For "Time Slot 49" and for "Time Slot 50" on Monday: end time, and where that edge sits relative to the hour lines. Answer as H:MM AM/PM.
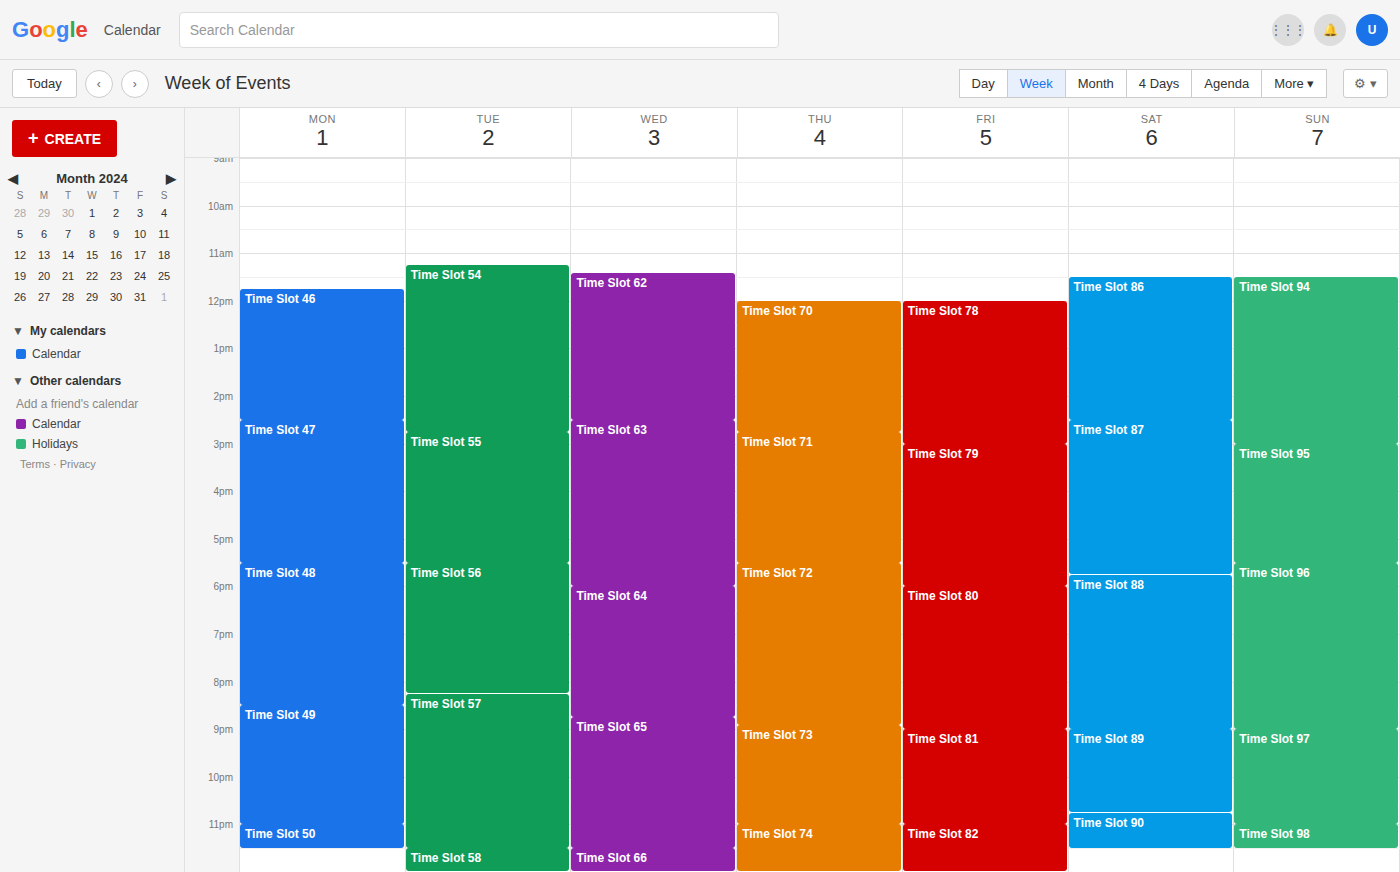
"Time Slot 49": 11:00 PM, exactly on the 11 PM line. "Time Slot 50": 11:30 PM, halfway between the 11 PM and 12 AM lines.